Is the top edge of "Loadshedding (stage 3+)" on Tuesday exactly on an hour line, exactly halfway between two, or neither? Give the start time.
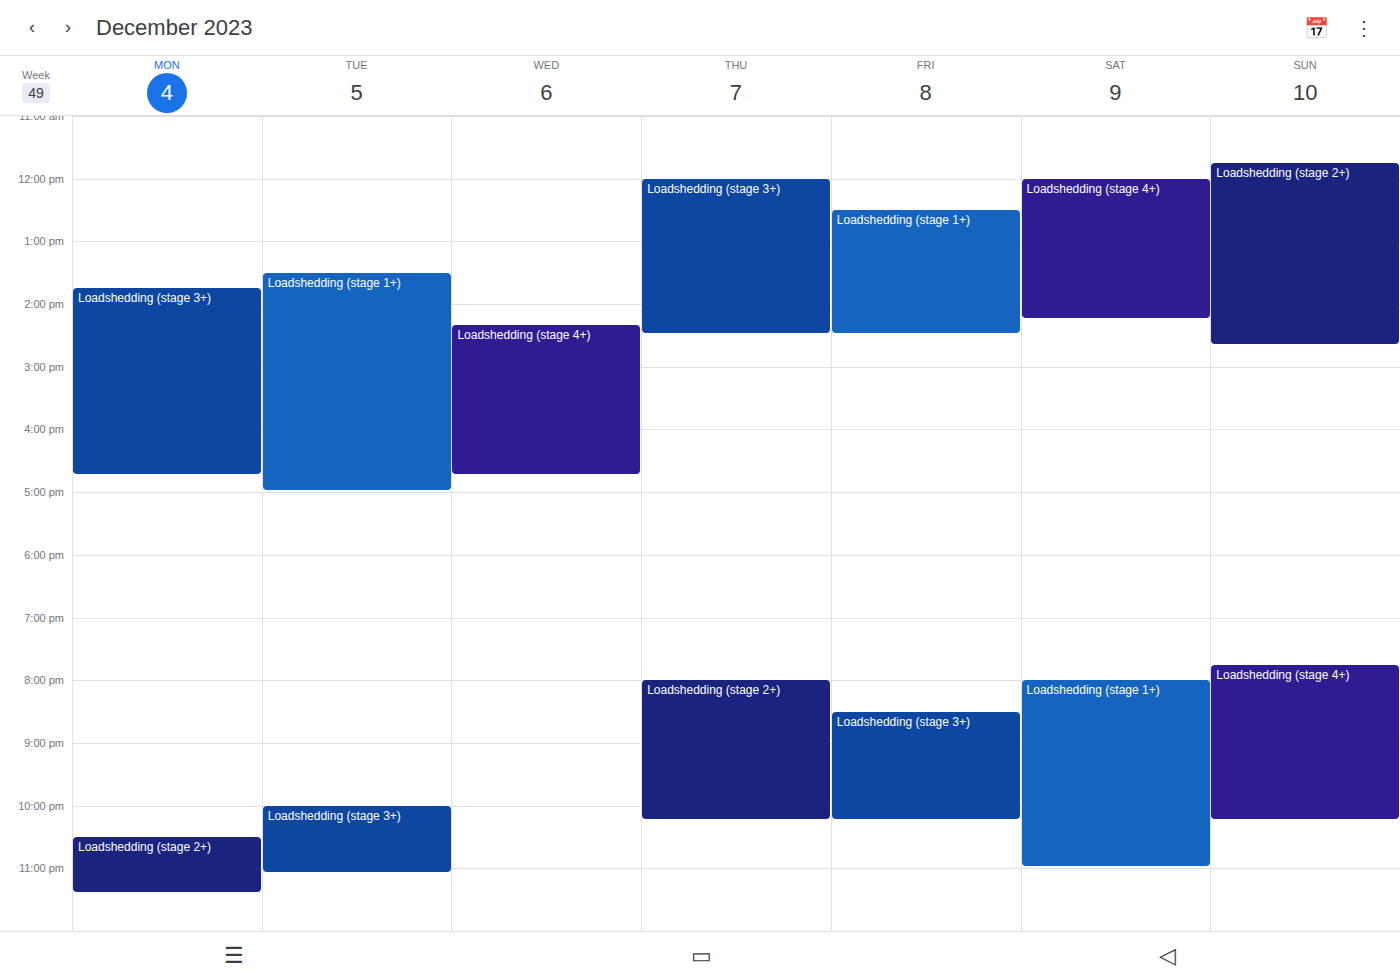
10:00 PM -- exactly on the 10 PM line.